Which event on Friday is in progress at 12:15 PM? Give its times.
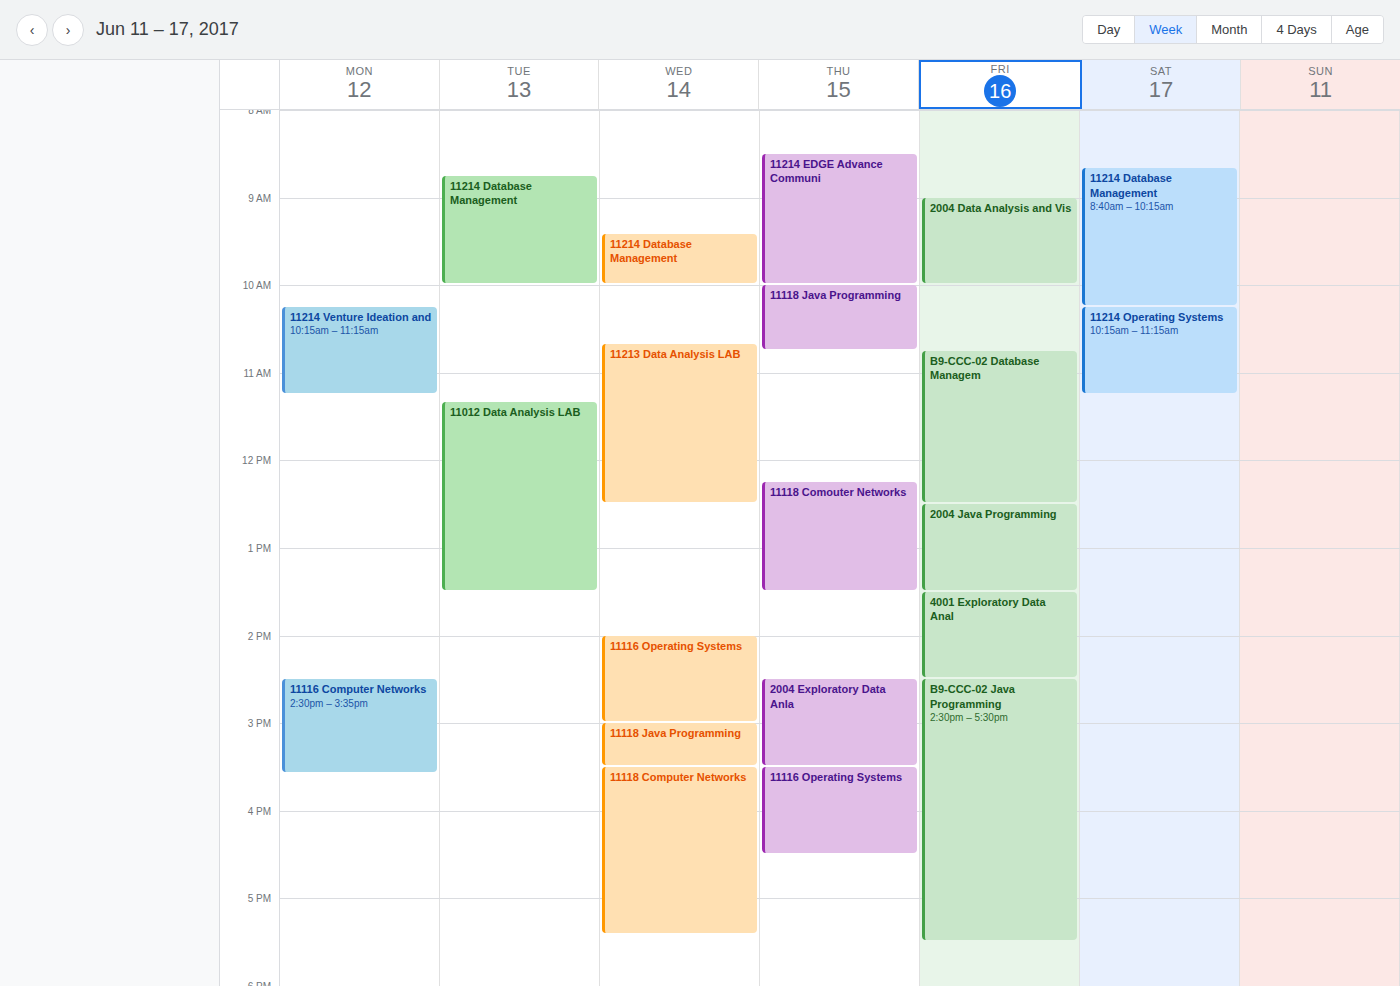
"B9-CCC-02 Database Managem", 10:45 AM to 12:30 PM